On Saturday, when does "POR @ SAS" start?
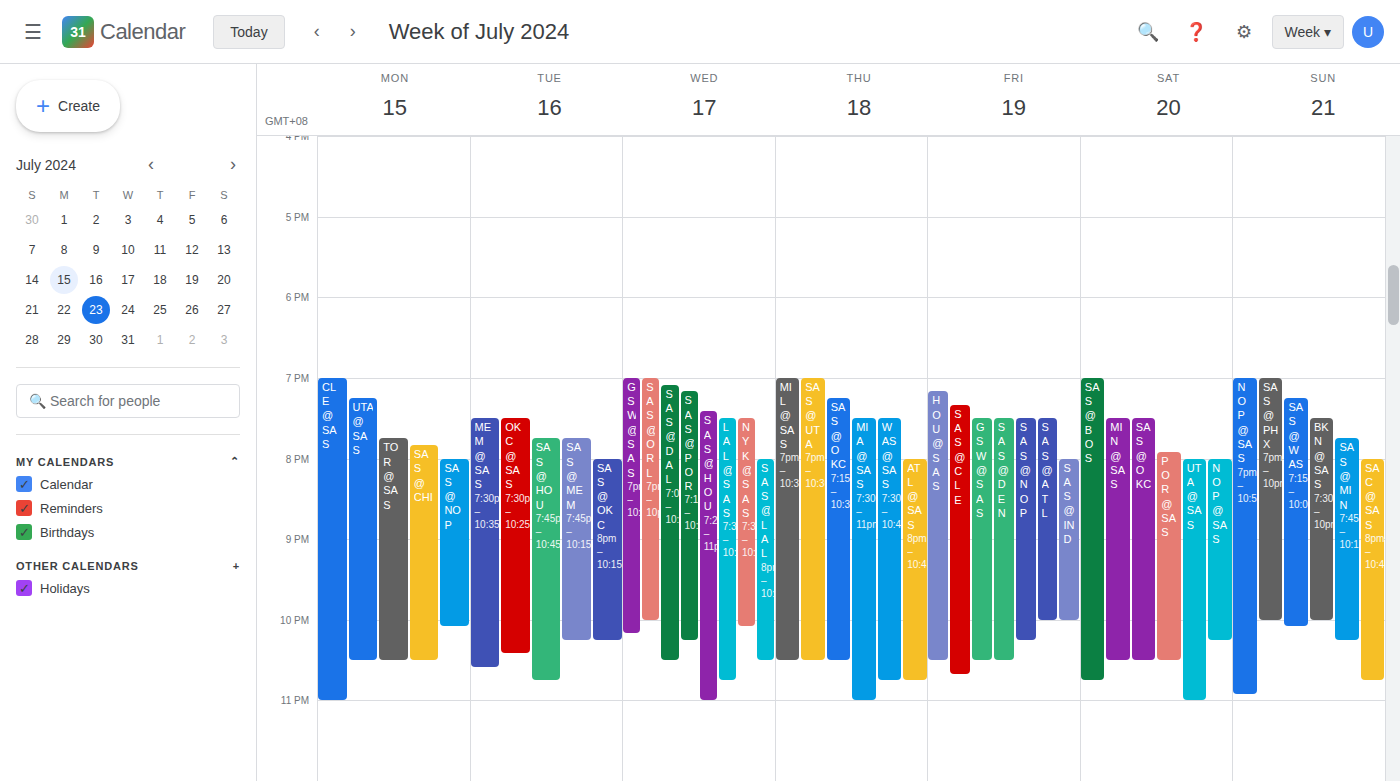
7:55 PM